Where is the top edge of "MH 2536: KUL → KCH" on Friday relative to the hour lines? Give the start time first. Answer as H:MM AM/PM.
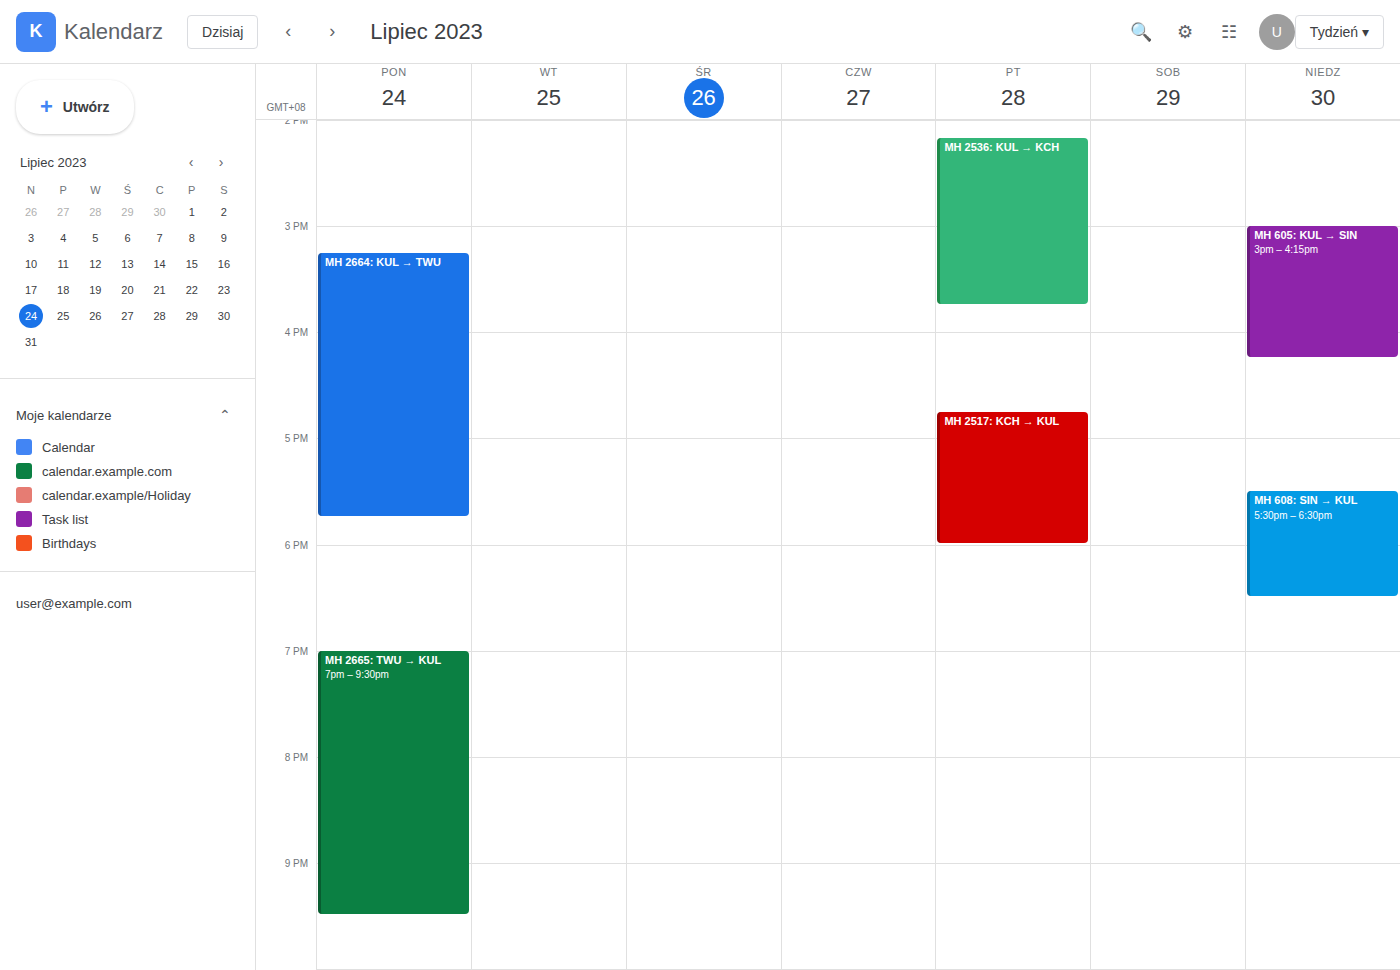
2:10 PM -- neither: 10 minutes below the 2 PM line and 50 minutes above the 3 PM line.